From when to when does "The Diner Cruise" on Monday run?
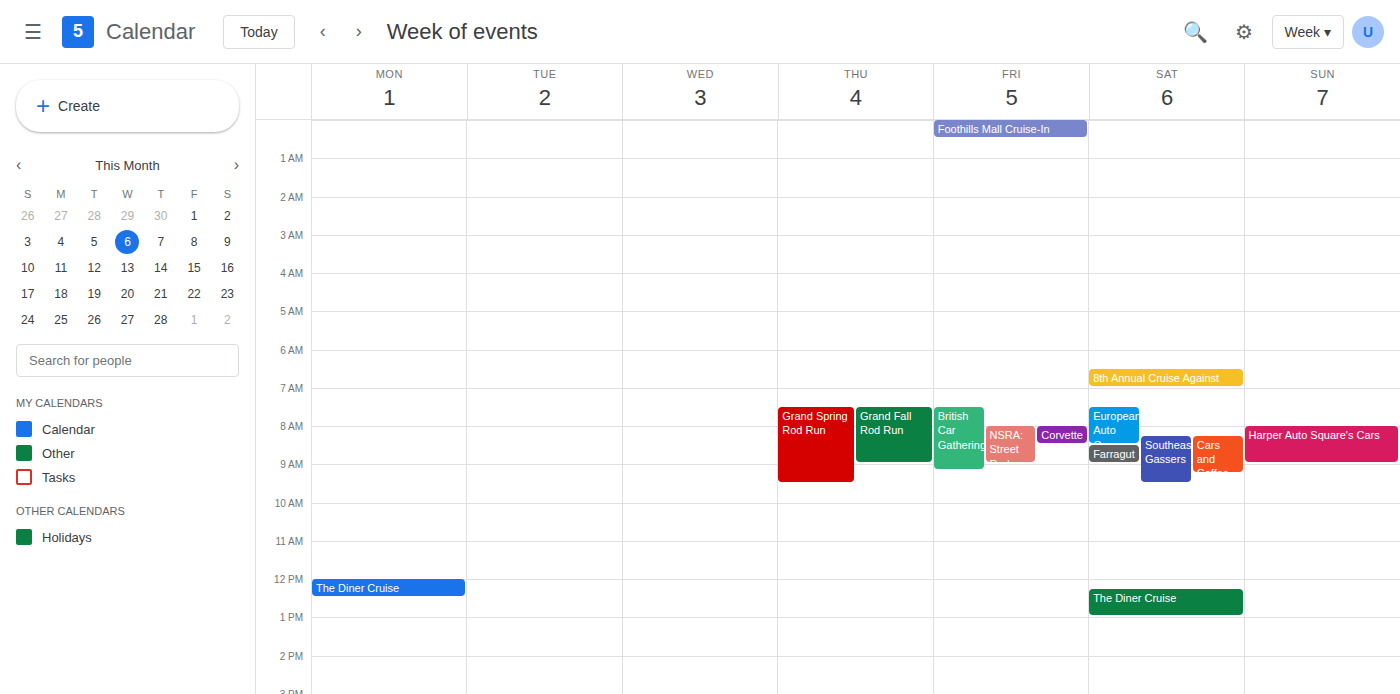
12:00 PM to 12:30 PM